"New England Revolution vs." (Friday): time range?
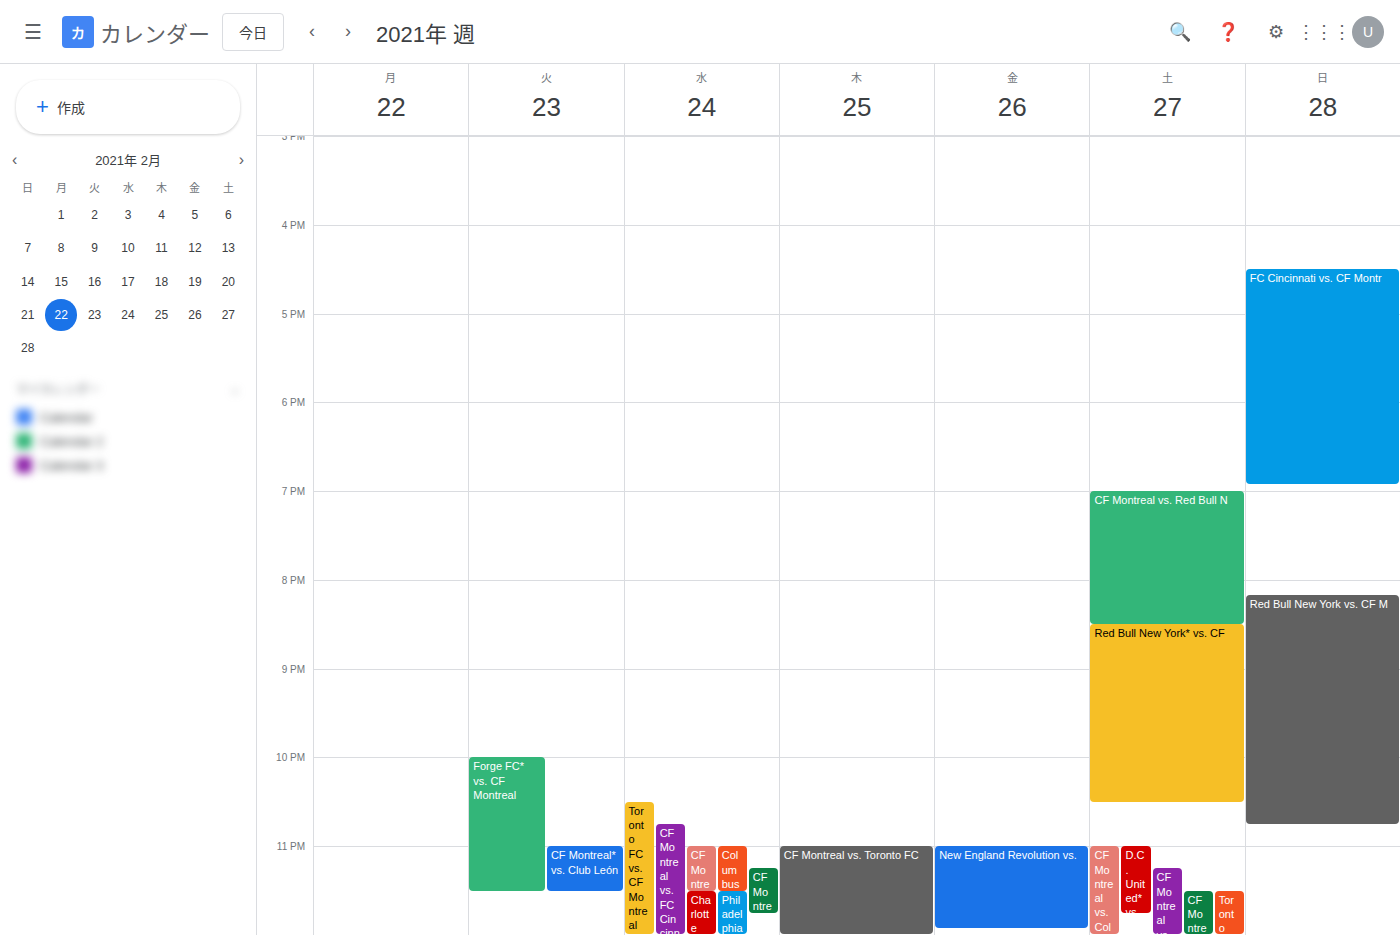
11:00 PM to 11:55 PM